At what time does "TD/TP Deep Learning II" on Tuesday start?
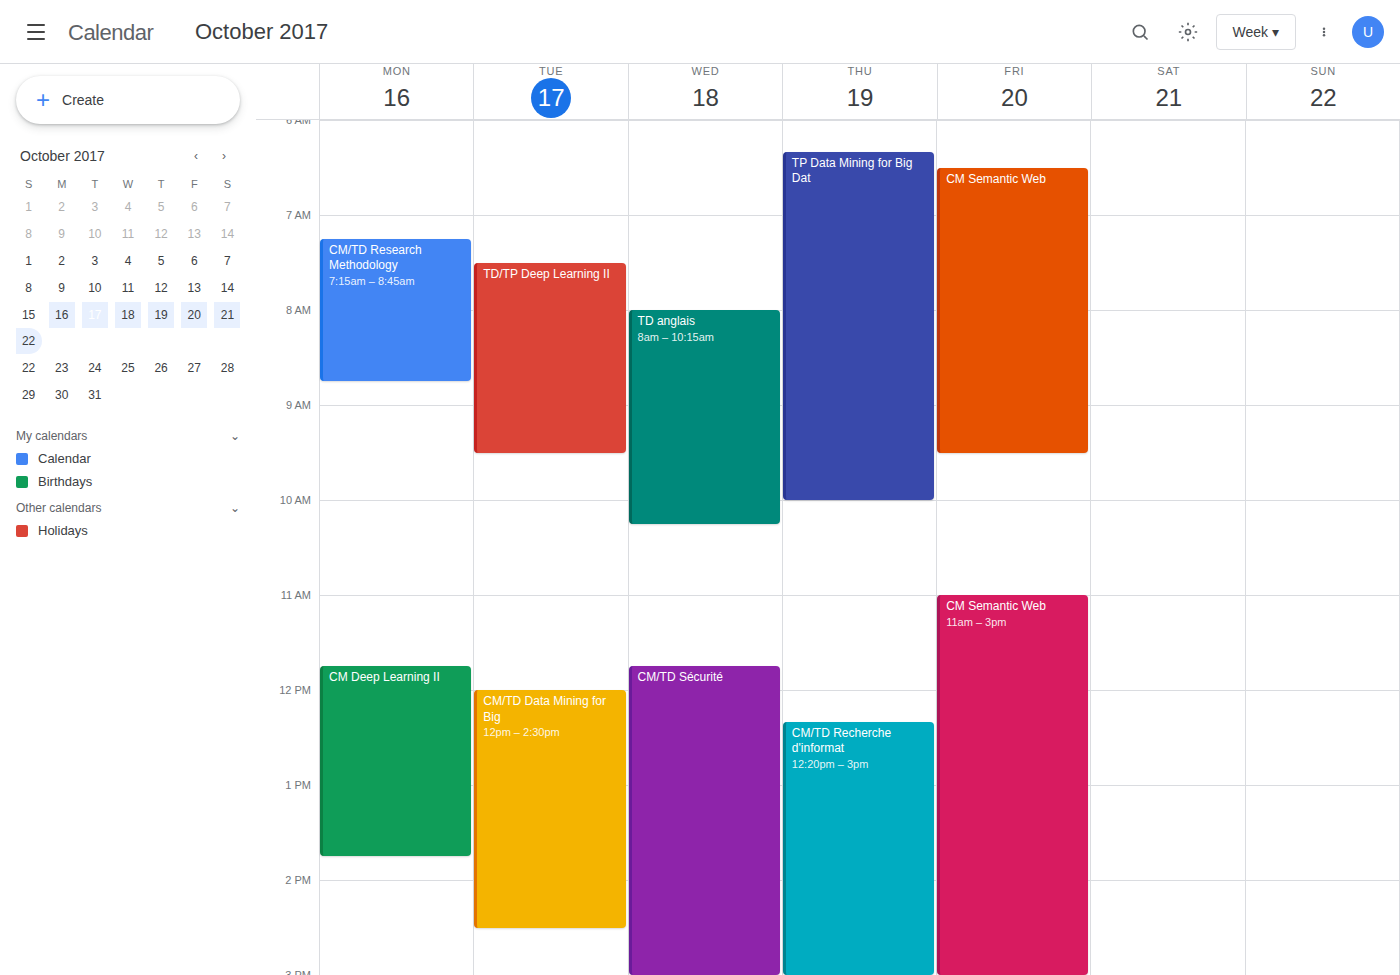
7:30 AM